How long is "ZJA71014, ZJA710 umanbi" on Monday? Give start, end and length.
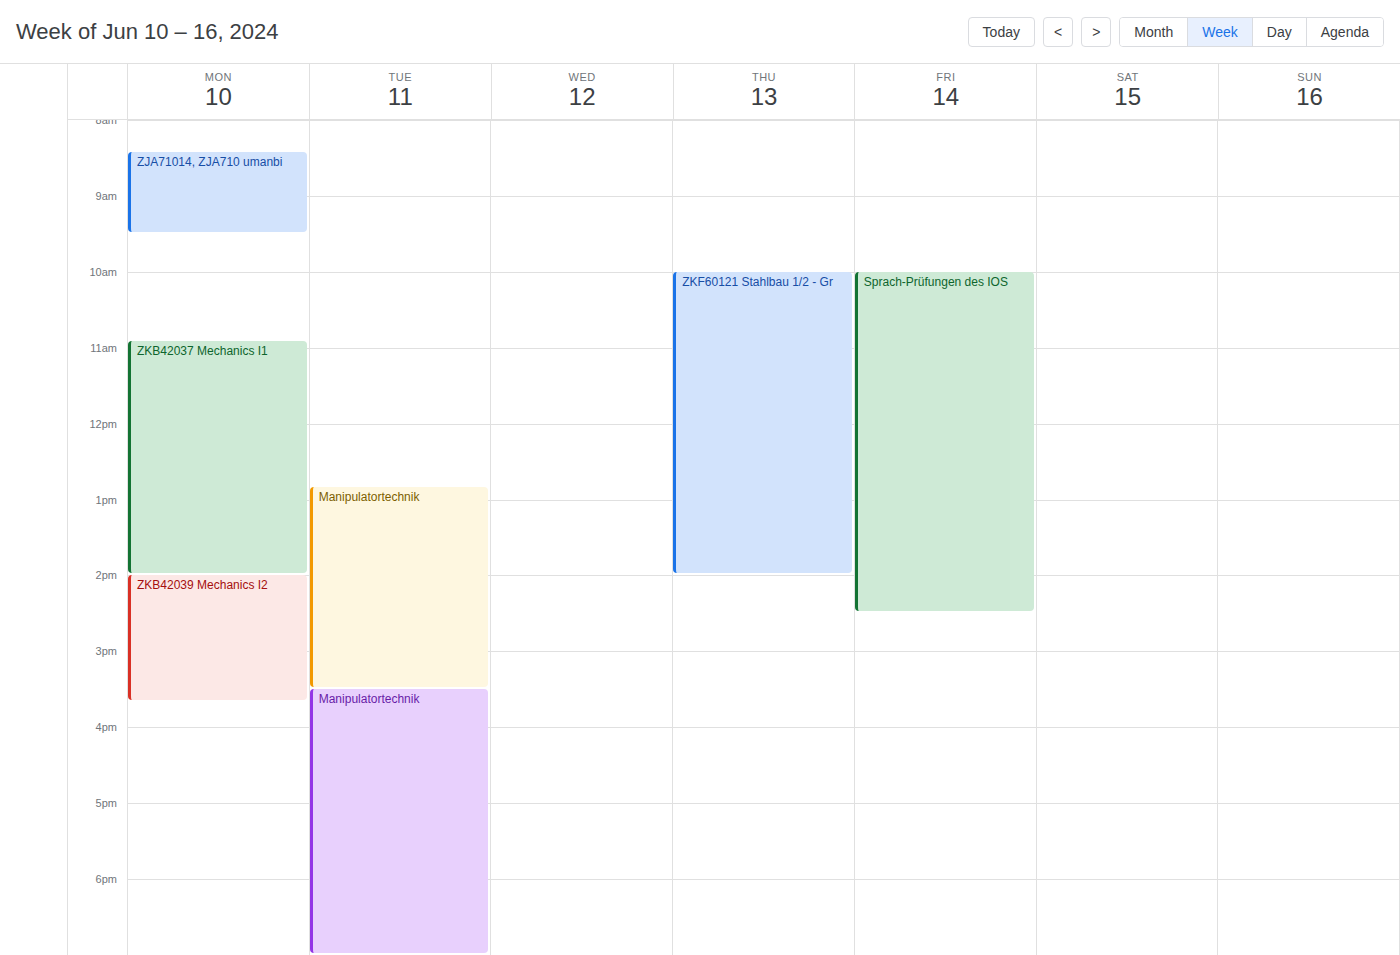
08:25 to 09:30, 1 hour 5 minutes